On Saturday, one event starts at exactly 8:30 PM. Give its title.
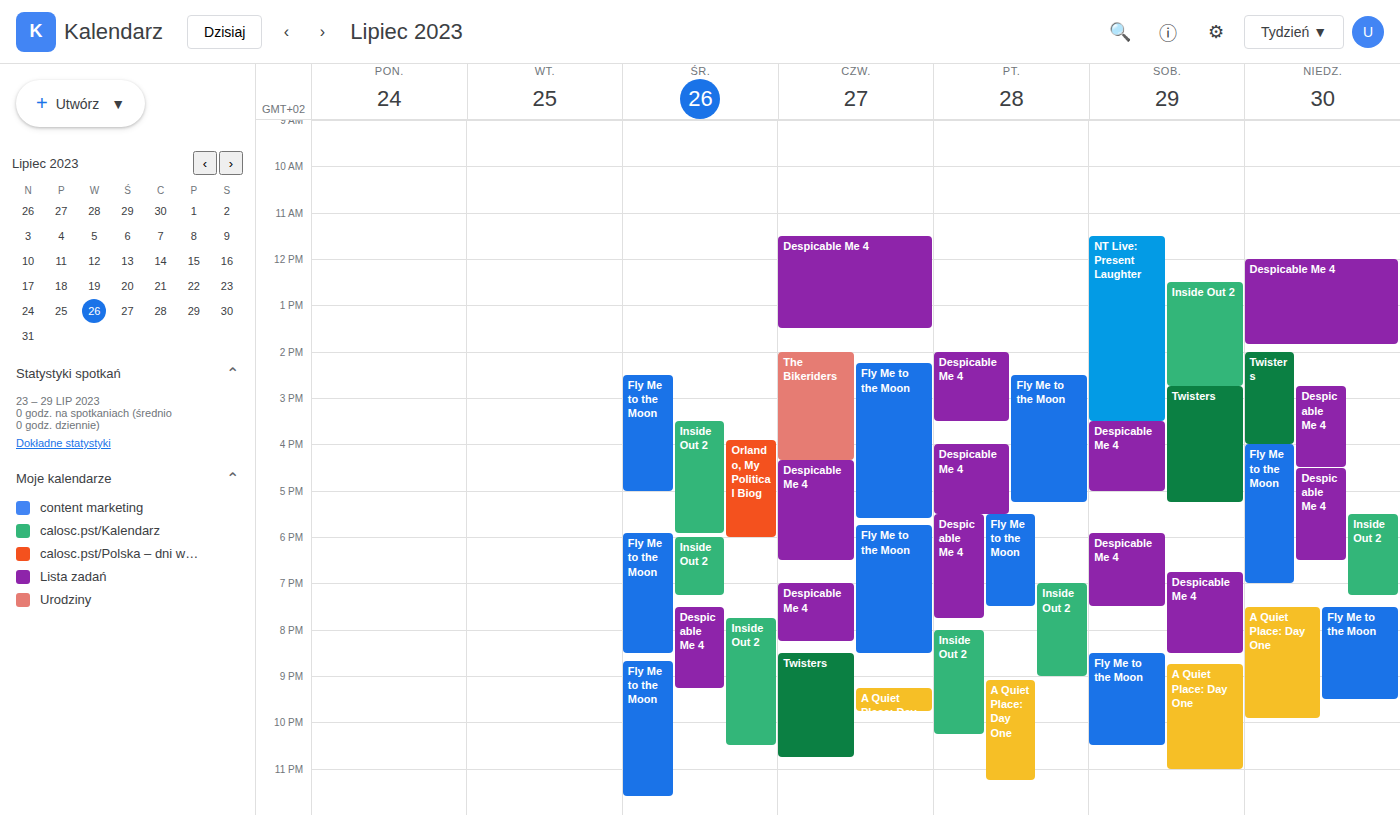
"Fly Me to the Moon"